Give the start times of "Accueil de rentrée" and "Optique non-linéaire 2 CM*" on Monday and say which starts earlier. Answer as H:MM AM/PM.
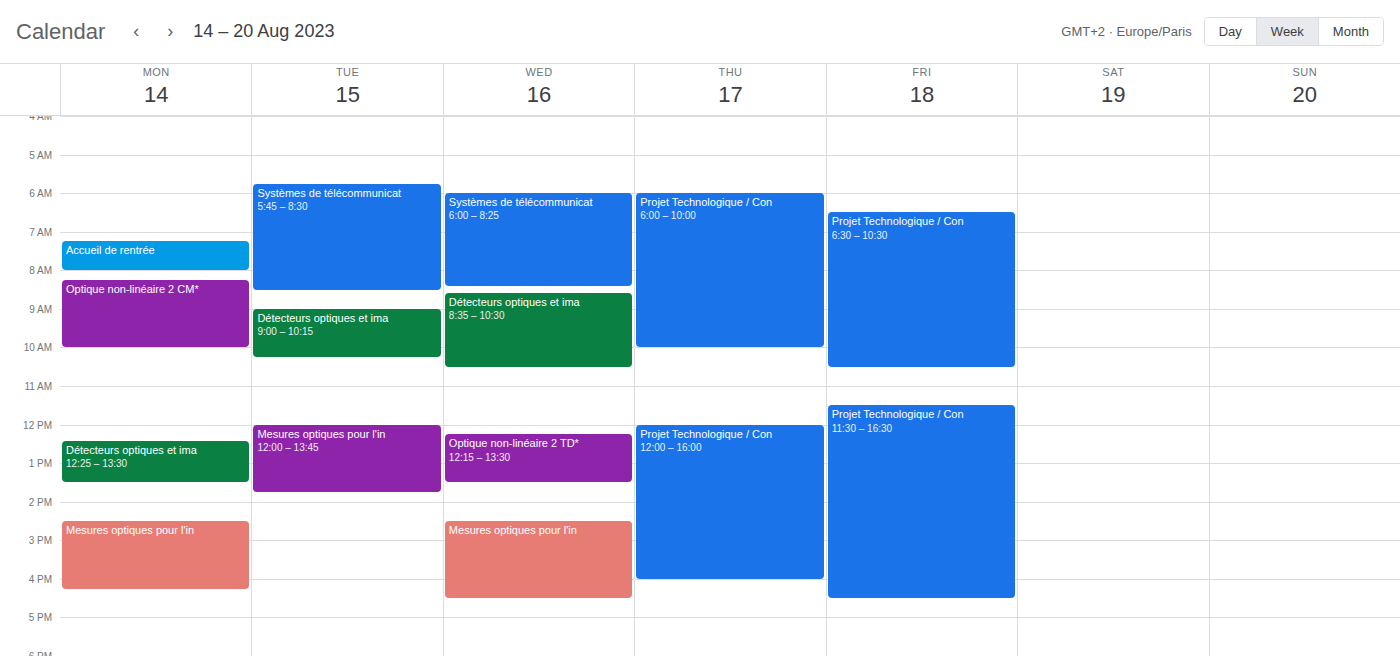
"Accueil de rentrée" 7:15 AM; "Optique non-linéaire 2 CM*" 8:15 AM.